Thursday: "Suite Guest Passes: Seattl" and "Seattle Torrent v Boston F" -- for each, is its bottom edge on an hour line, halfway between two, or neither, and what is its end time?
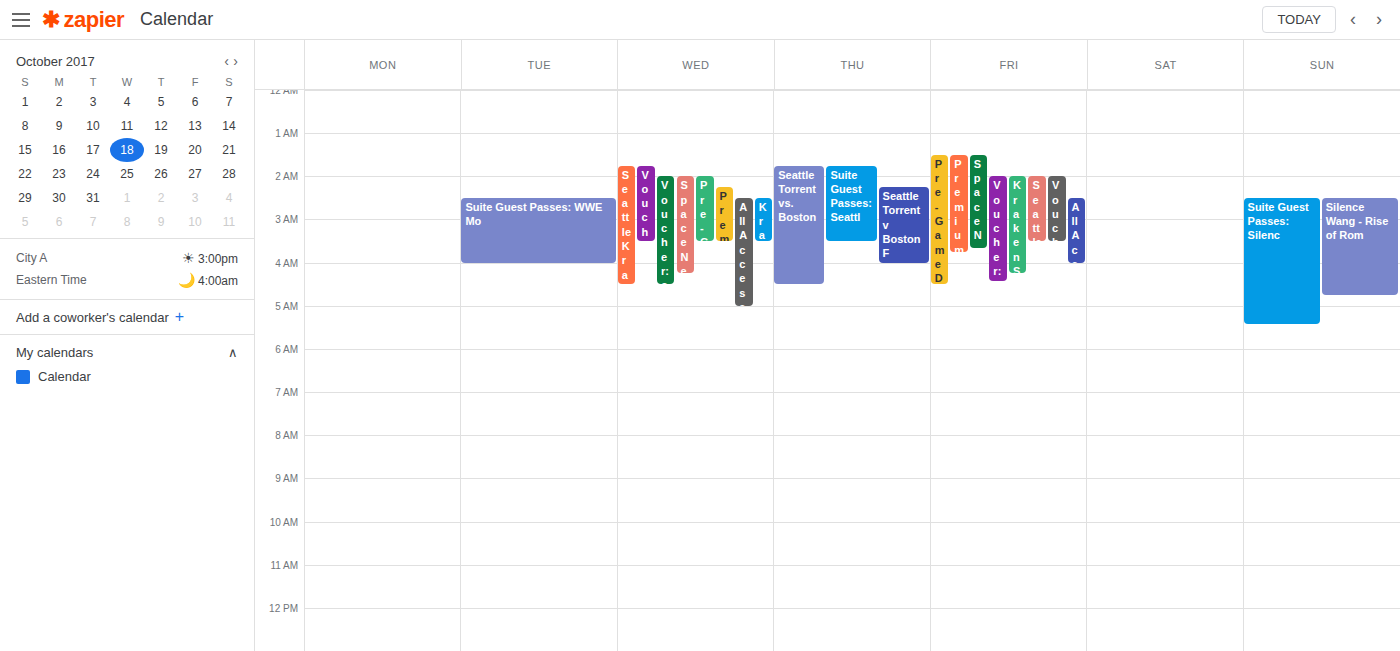
"Suite Guest Passes: Seattl": 3:30 AM, halfway between the 3 AM and 4 AM lines. "Seattle Torrent v Boston F": 4:00 AM, exactly on the 4 AM line.